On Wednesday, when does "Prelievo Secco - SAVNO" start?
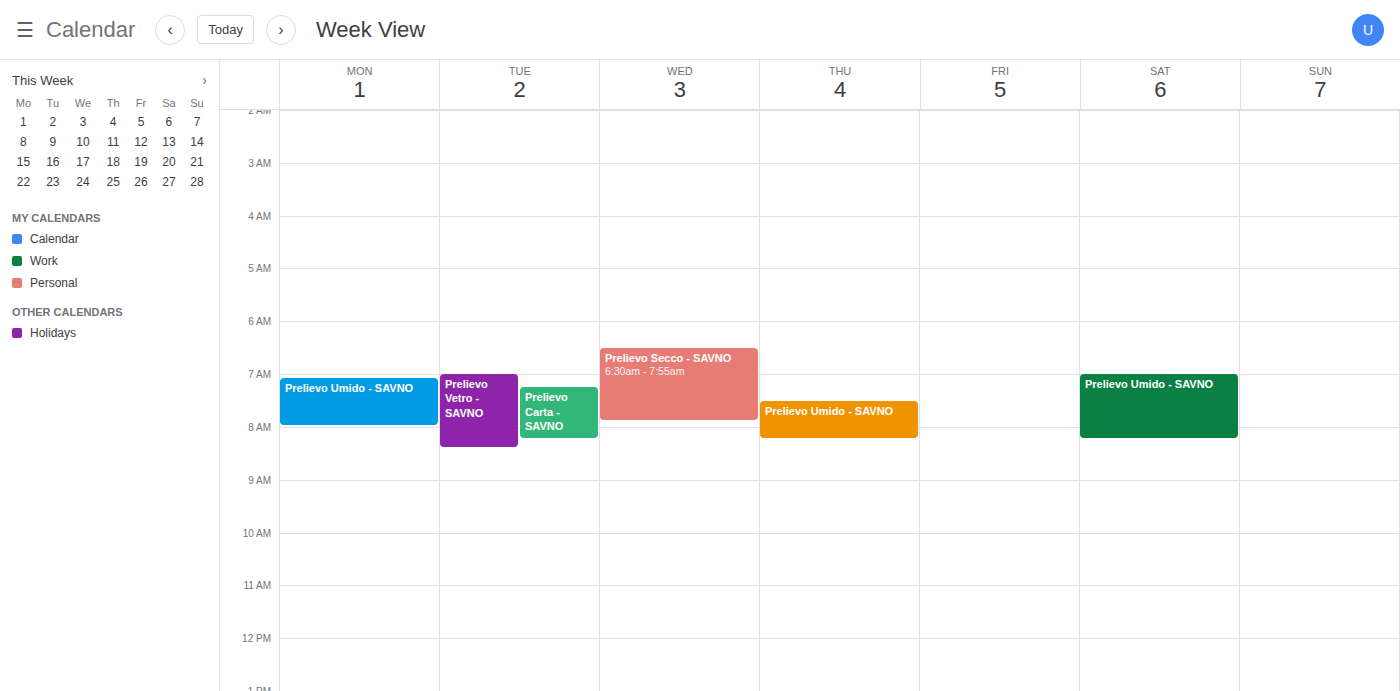
6:30 AM